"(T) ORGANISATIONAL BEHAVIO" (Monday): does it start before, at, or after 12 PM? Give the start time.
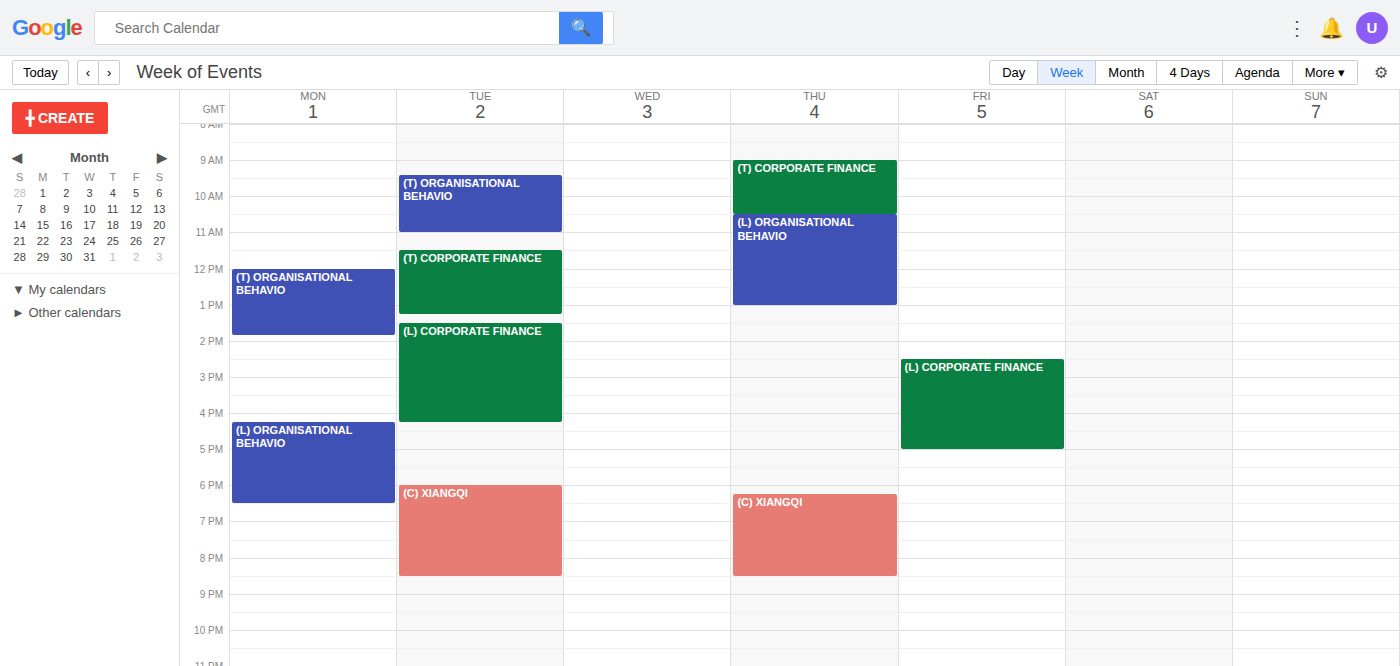
12:00 PM -- exactly at 12 PM, on the 12 PM line.